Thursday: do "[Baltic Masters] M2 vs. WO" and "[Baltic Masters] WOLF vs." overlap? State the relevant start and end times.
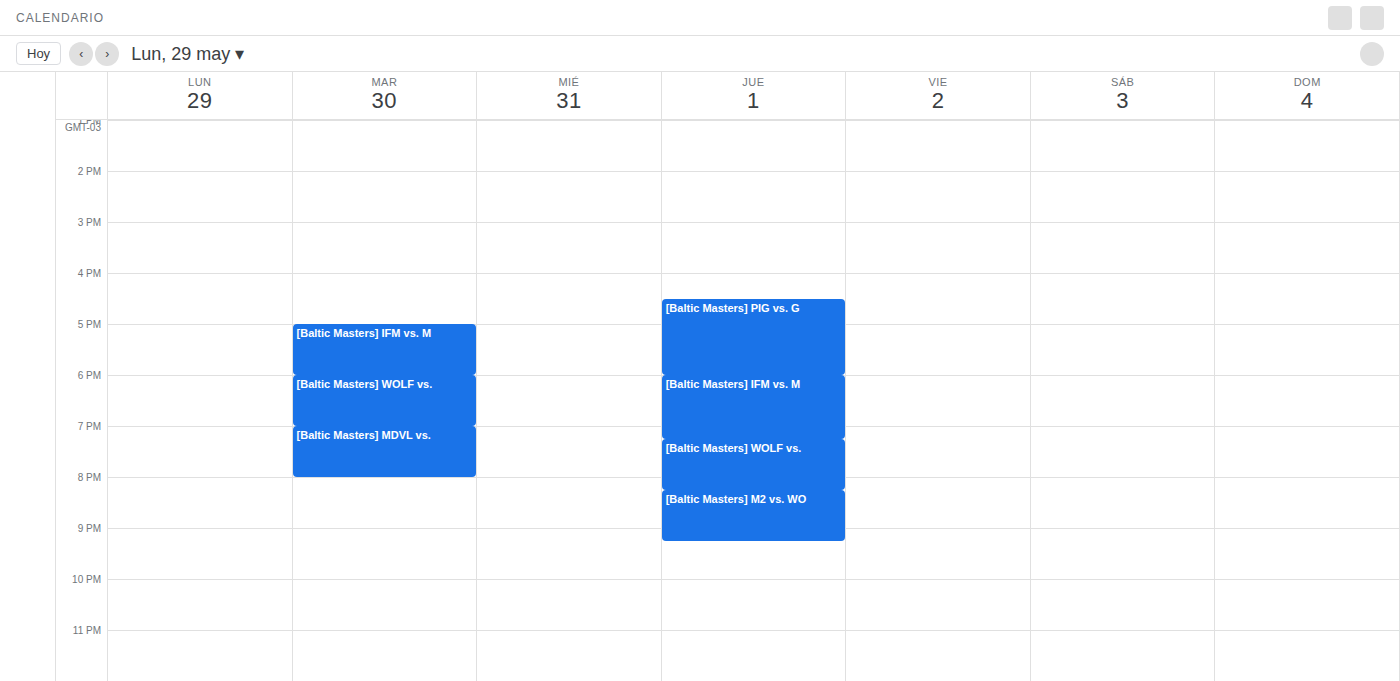
"[Baltic Masters] WOLF vs." ends at 20:15, exactly when "[Baltic Masters] M2 vs. WO" starts -- they touch but do not overlap.